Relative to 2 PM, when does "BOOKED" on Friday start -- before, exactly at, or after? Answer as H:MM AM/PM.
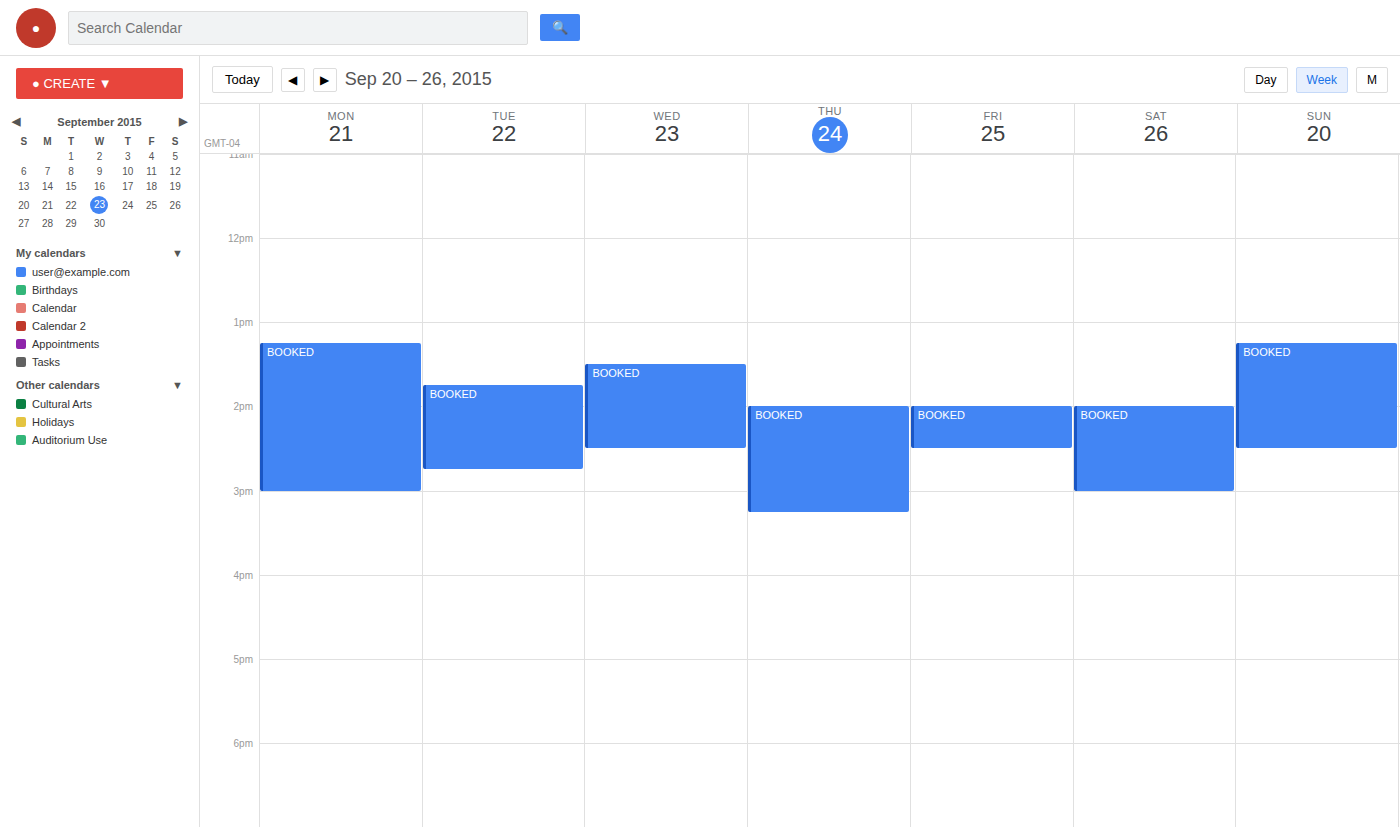
2:00 PM -- exactly at 2 PM, on the 2 PM line.